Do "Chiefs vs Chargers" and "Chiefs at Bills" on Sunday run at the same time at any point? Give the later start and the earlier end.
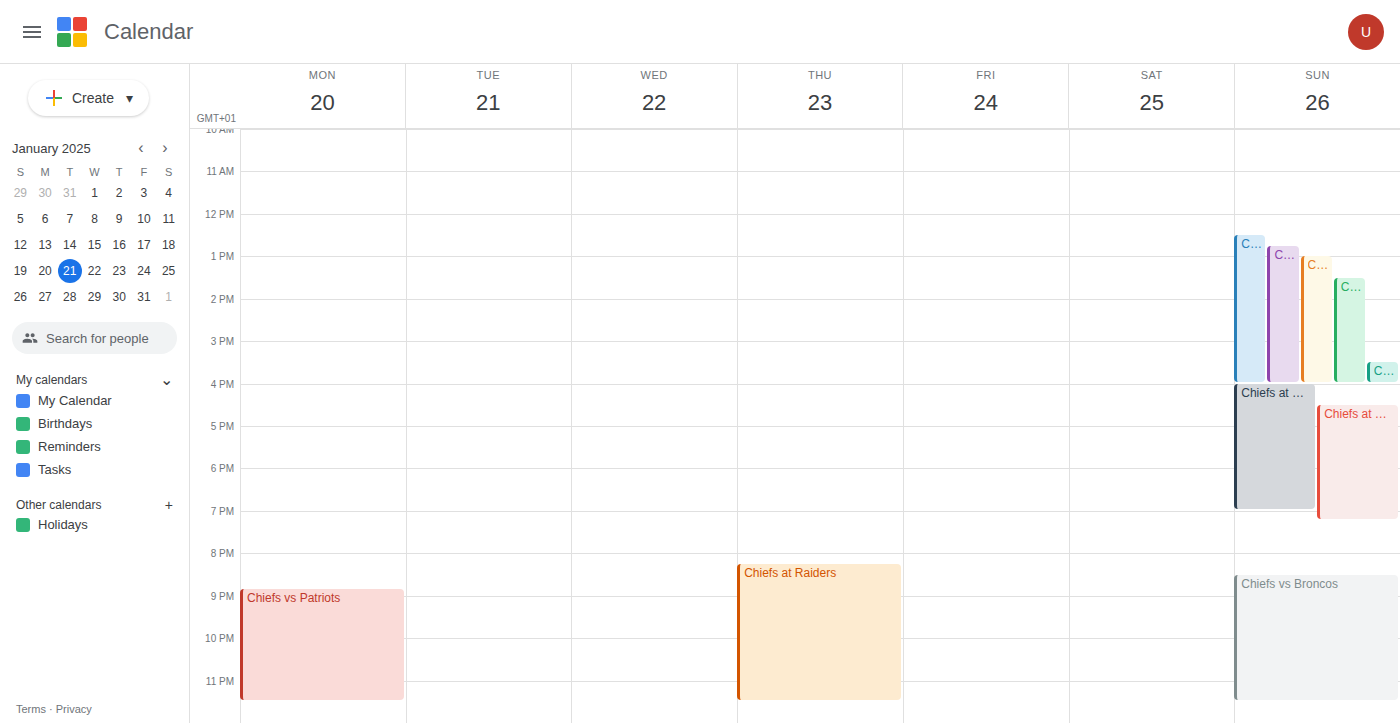
"Chiefs at Bills" runs 12:45 PM to 4:00 PM, inside "Chiefs vs Chargers" -- they overlap.